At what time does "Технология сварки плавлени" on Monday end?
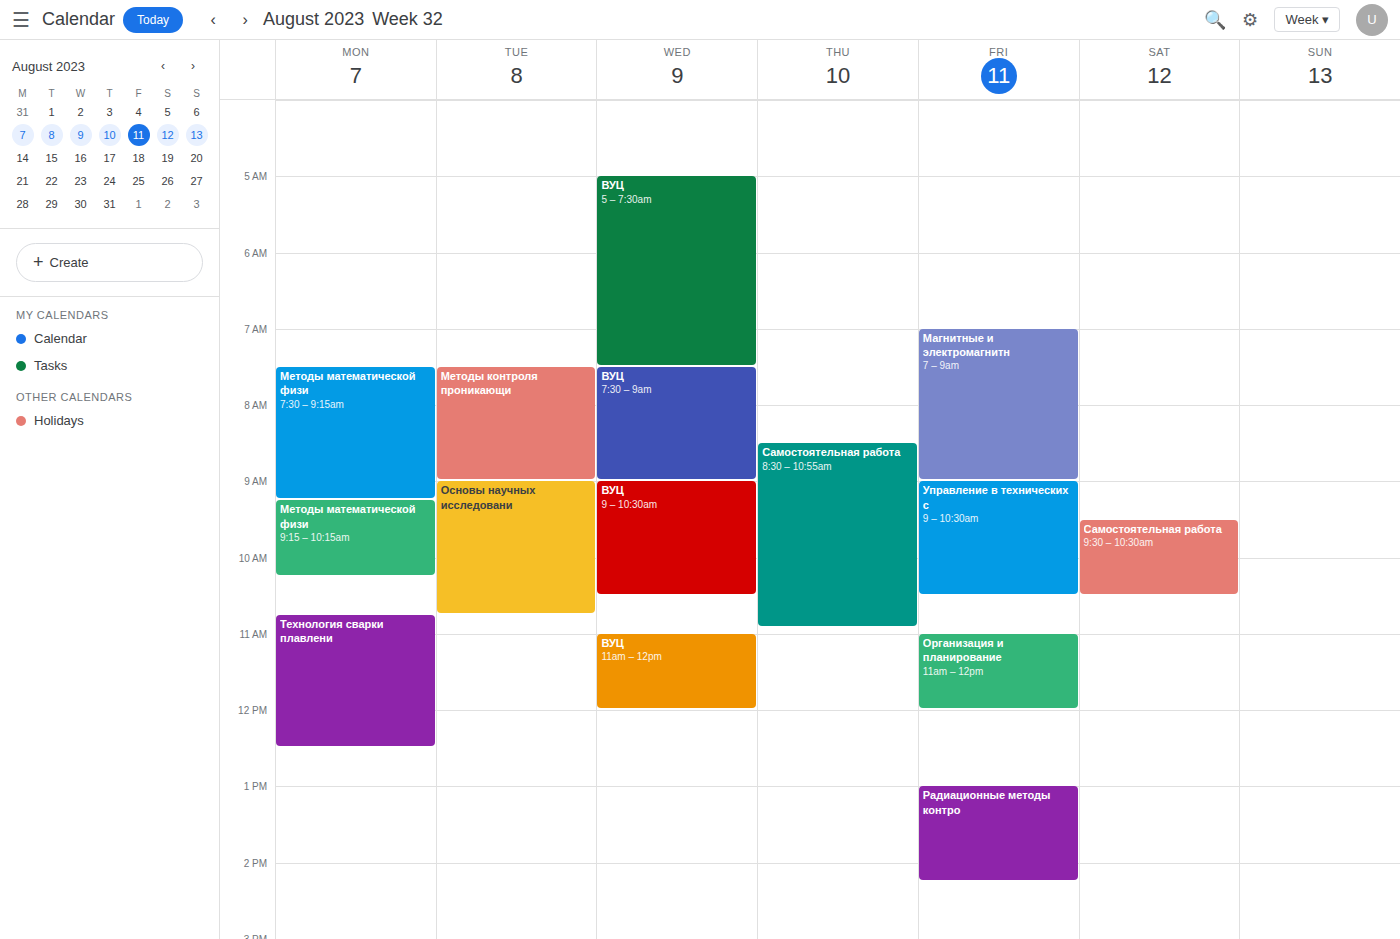
12:30 PM